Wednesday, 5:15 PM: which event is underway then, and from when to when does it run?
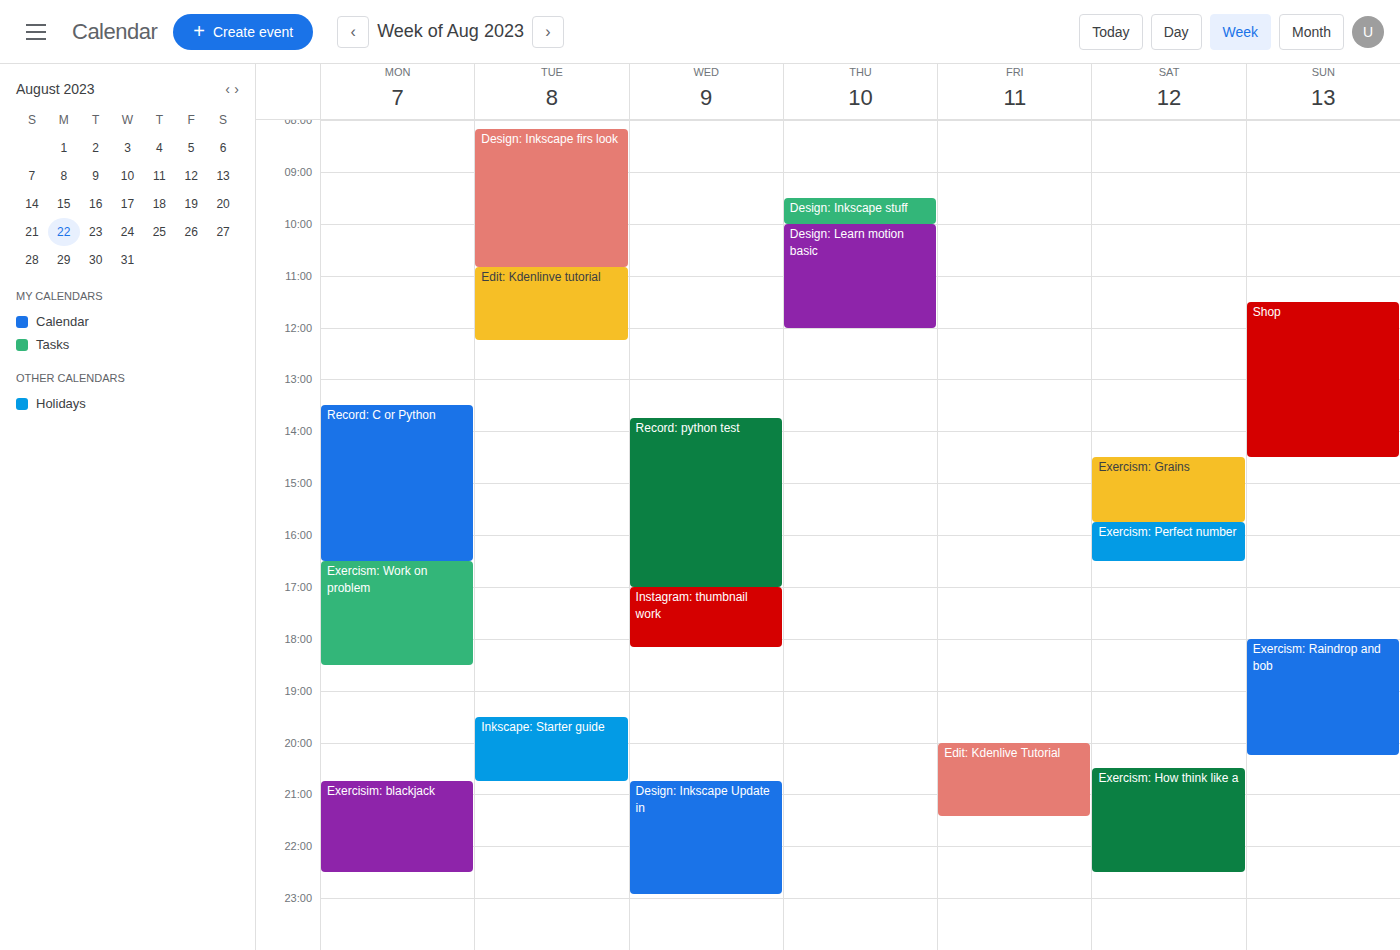
"Instagram: thumbnail work", 5:00 PM to 6:10 PM